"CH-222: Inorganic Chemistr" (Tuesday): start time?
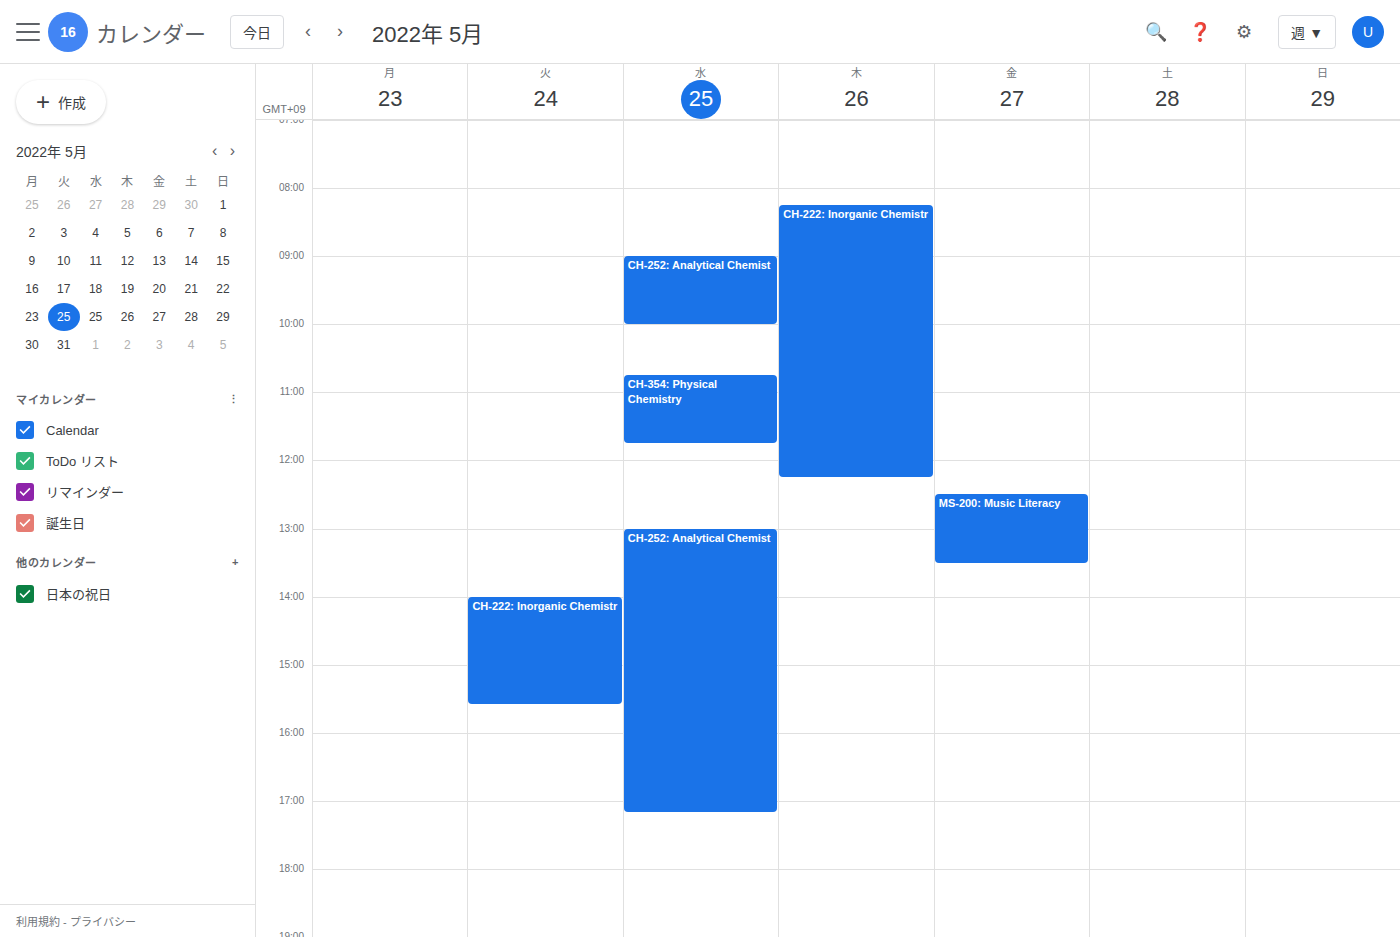
2:00 PM